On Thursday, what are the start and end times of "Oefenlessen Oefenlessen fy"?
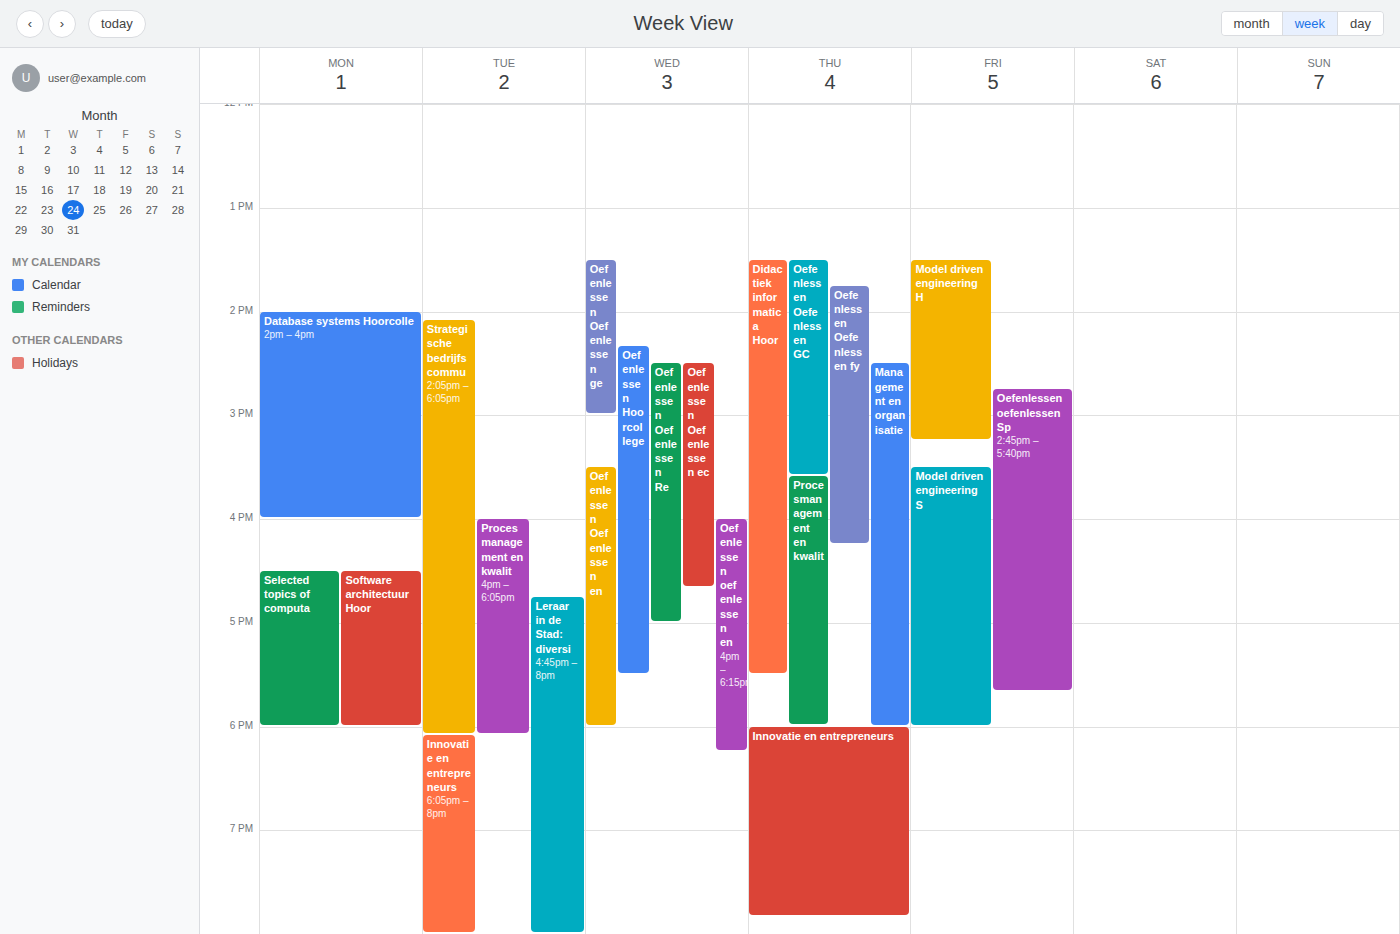
1:45 PM to 4:15 PM